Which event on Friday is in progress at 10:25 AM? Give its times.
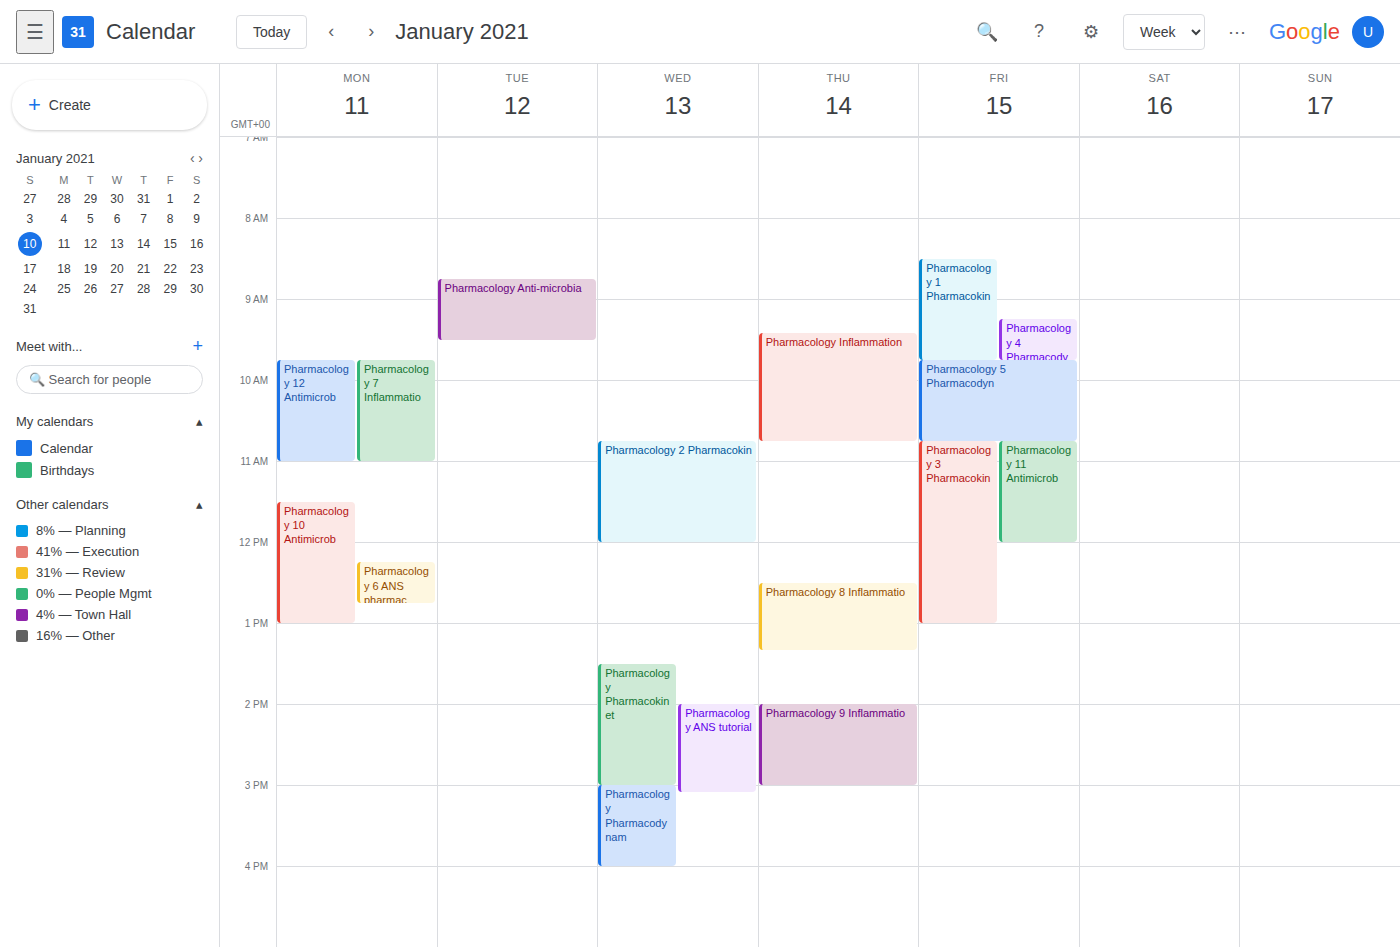
"Pharmacology 5 Pharmacodyn", 9:45 AM to 10:45 AM